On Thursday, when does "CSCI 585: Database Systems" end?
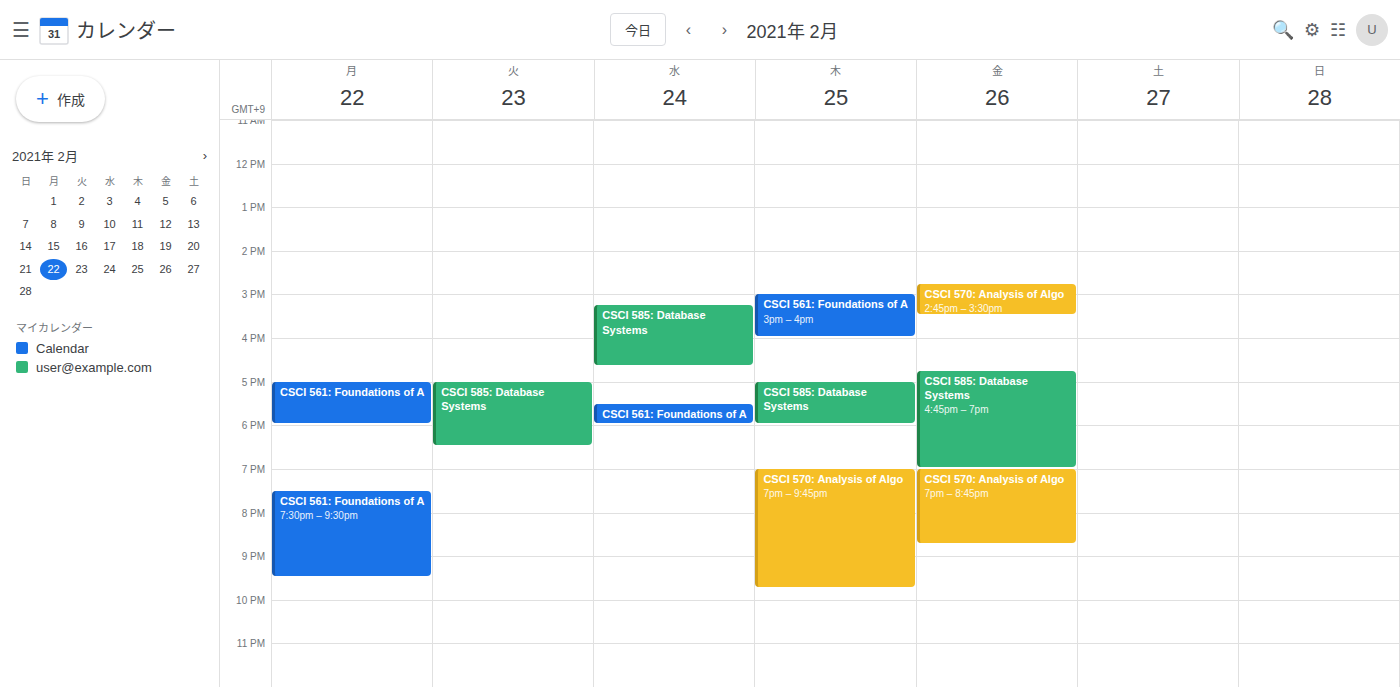
6:00 PM